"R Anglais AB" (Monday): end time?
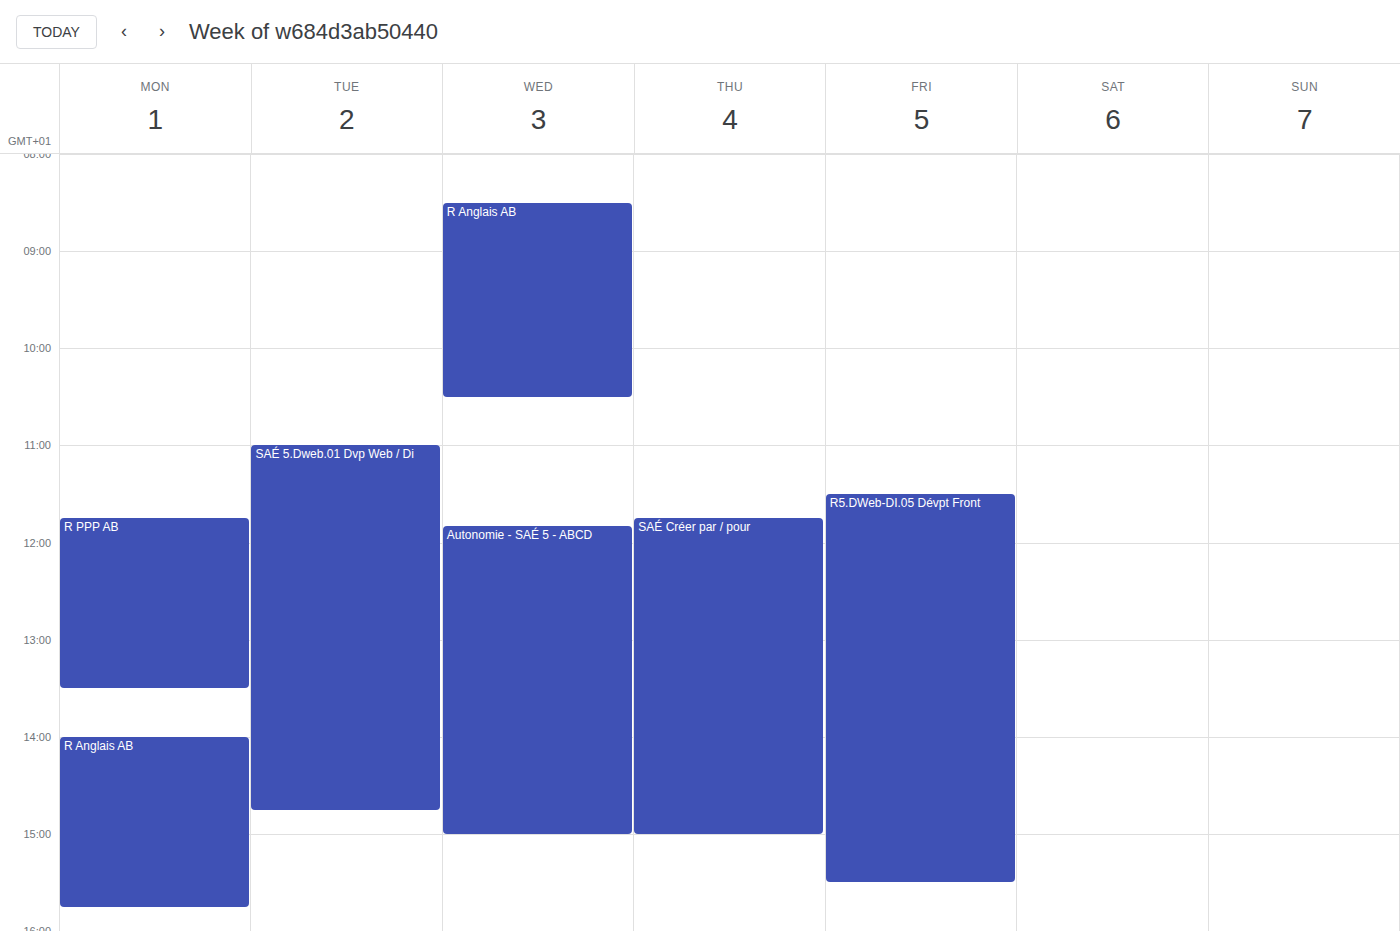
3:45 PM